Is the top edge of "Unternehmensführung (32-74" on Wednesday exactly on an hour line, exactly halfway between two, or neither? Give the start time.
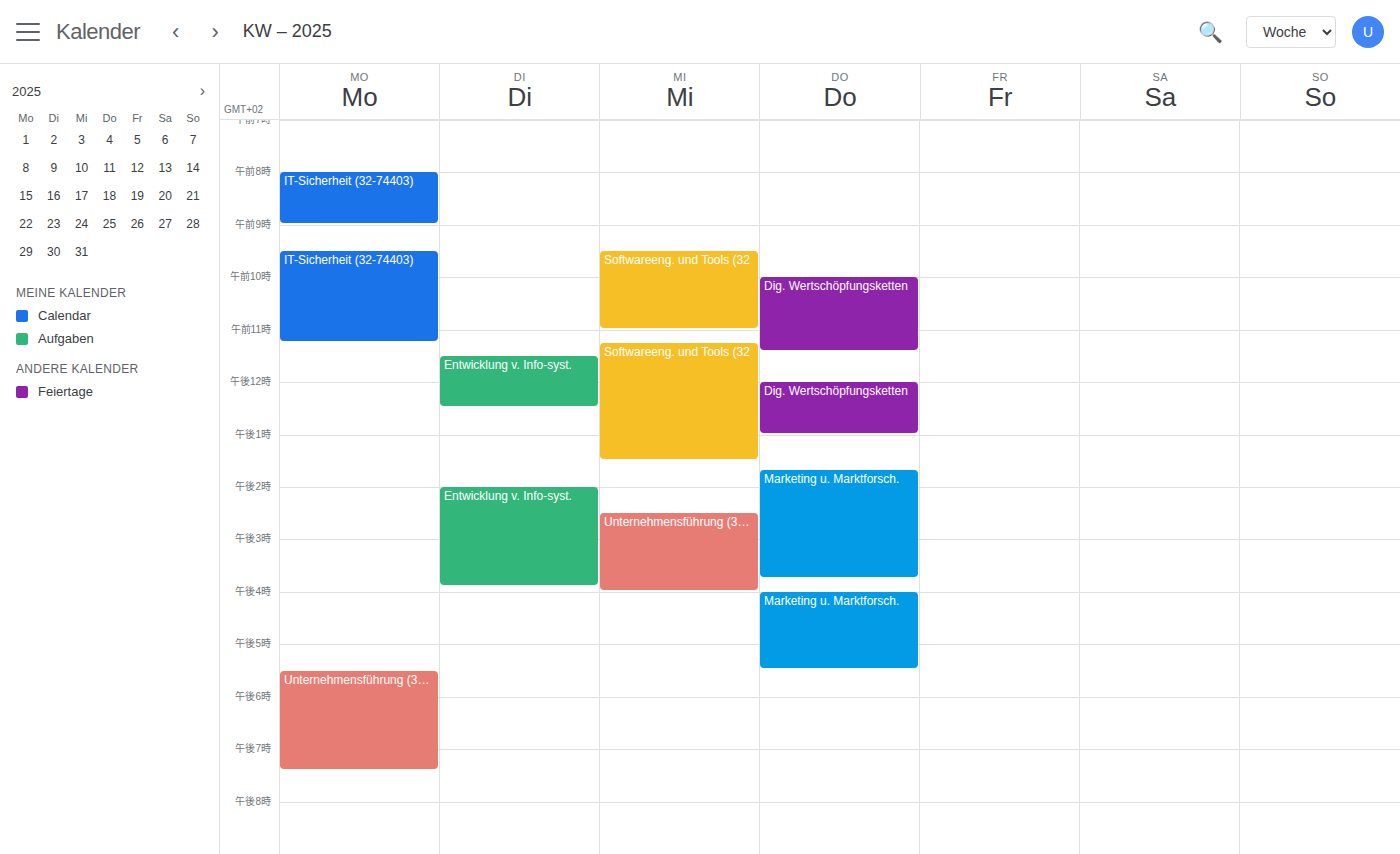
2:30 PM -- halfway between the 2 PM and 3 PM lines.